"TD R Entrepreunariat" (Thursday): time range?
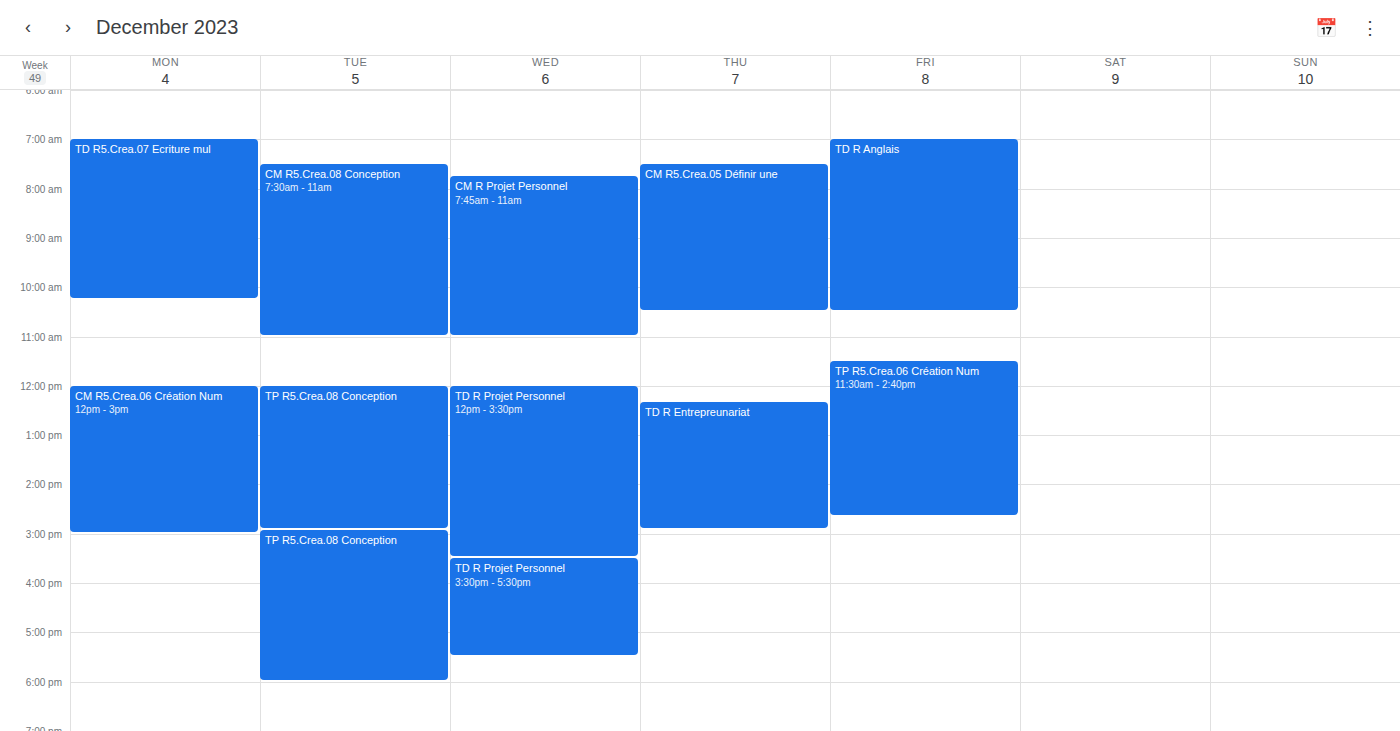
12:20 PM to 2:55 PM